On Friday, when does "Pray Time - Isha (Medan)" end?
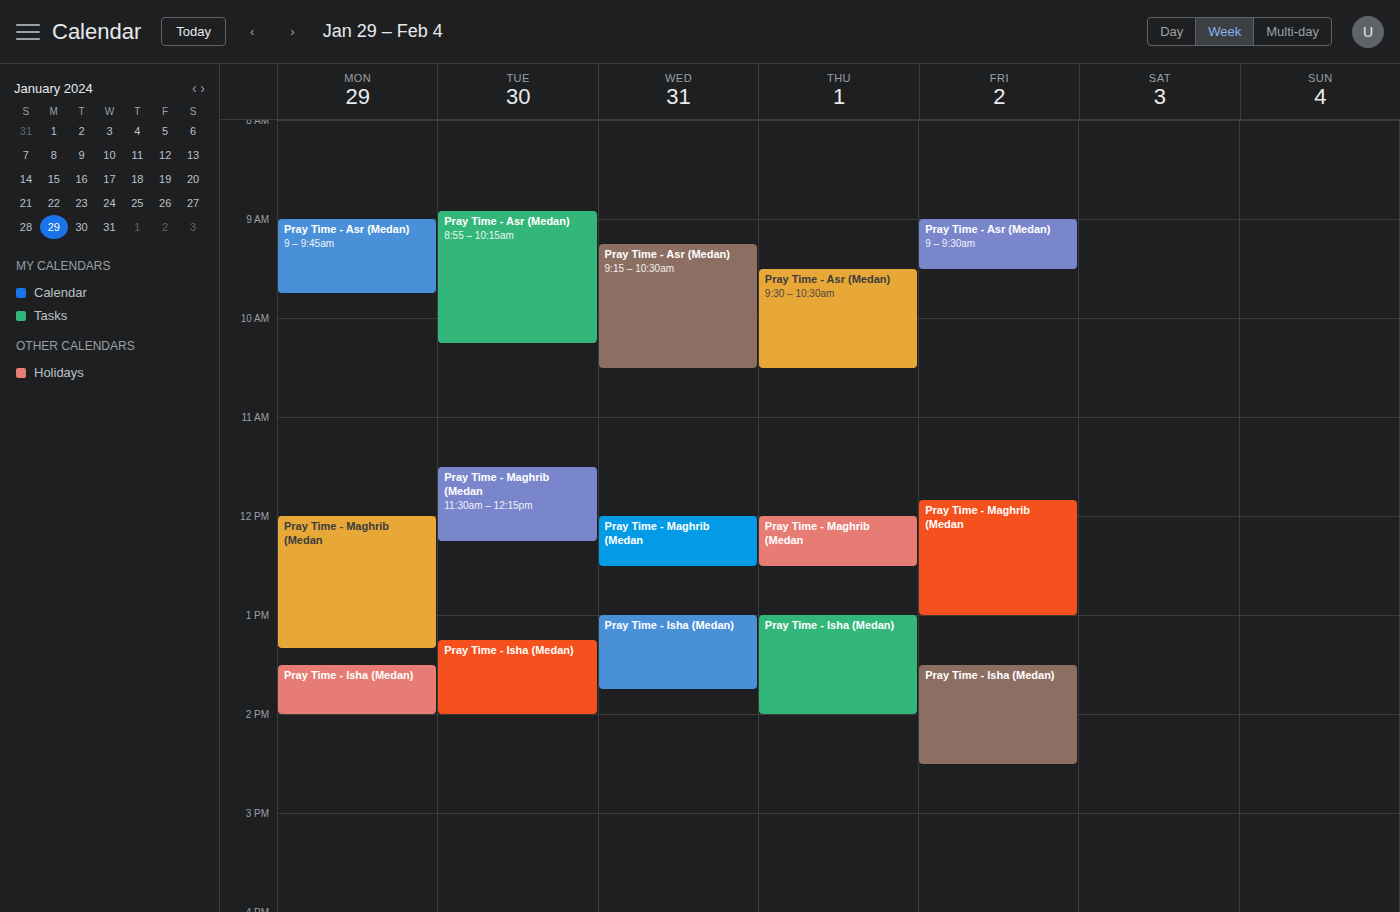
2:30 PM